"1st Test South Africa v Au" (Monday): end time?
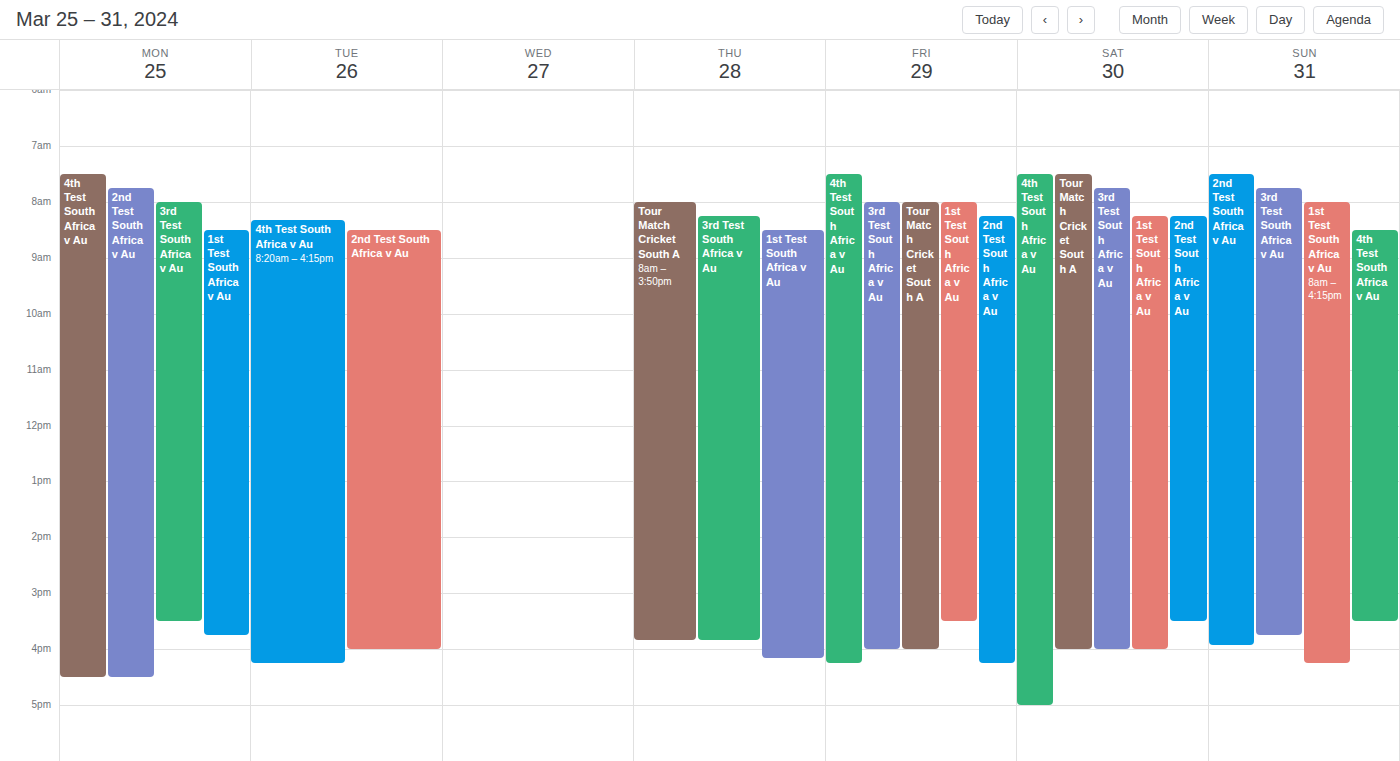
15:45